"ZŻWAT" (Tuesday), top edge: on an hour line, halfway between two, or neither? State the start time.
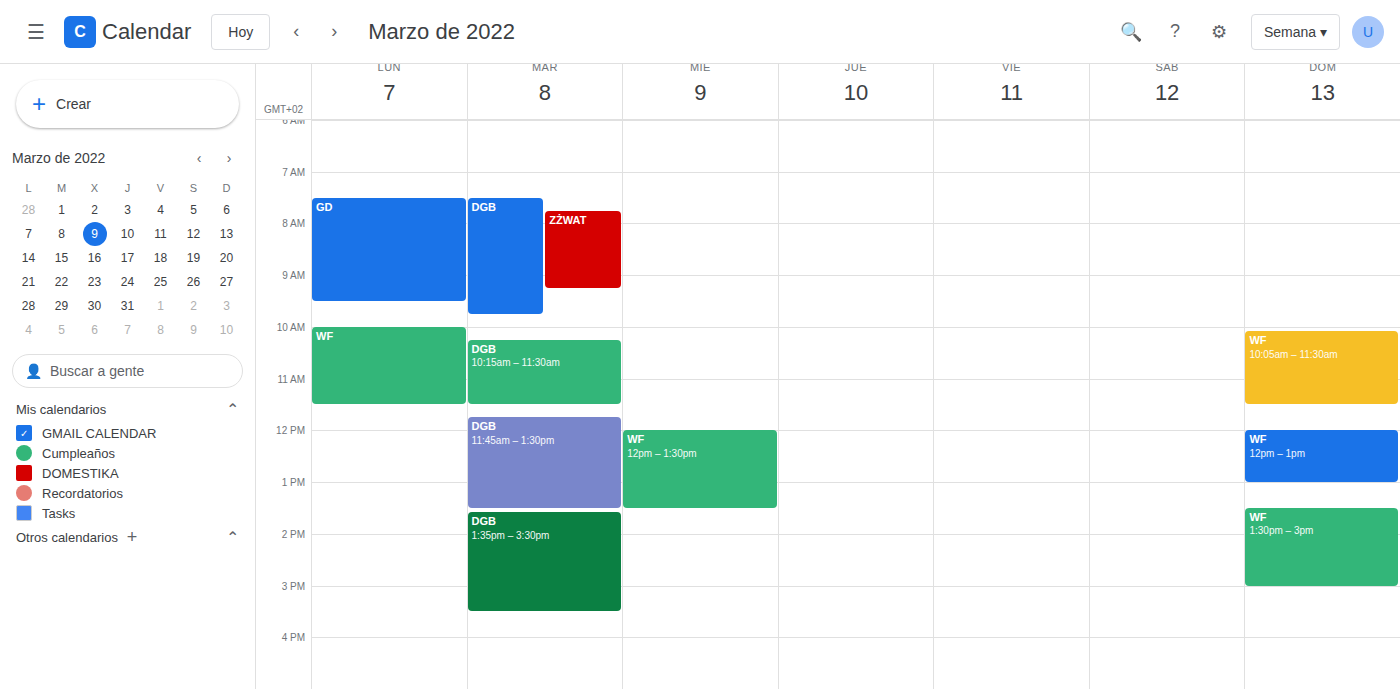
07:45 -- neither: three quarters of the way from the 07:00 line to the 08:00 line.